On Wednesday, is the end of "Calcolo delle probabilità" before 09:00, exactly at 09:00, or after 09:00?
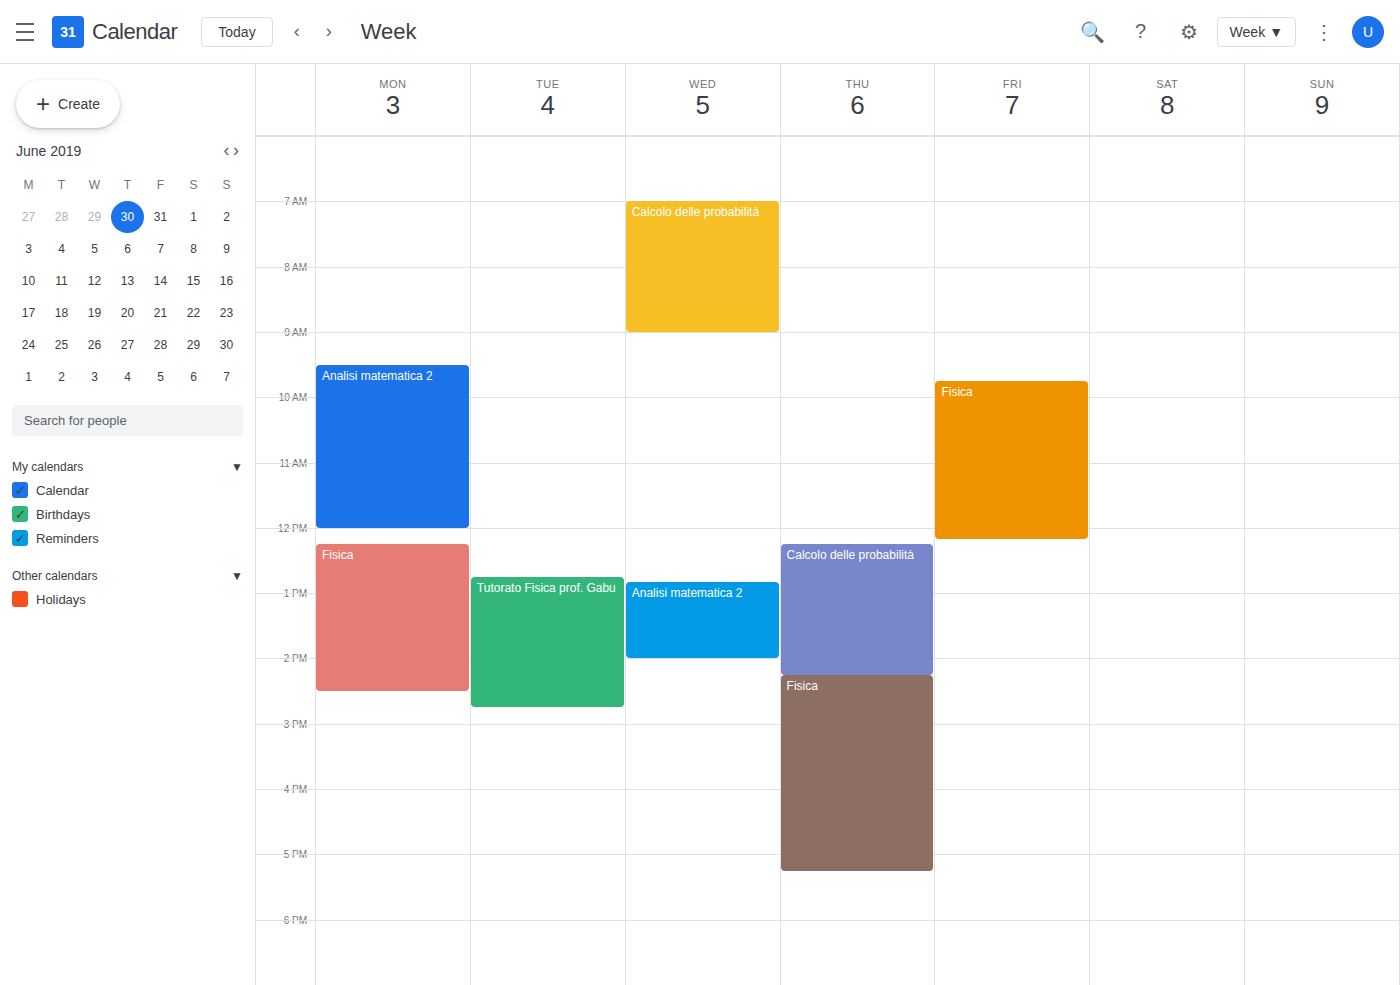
09:00 -- exactly at 09:00, on the 09:00 line.